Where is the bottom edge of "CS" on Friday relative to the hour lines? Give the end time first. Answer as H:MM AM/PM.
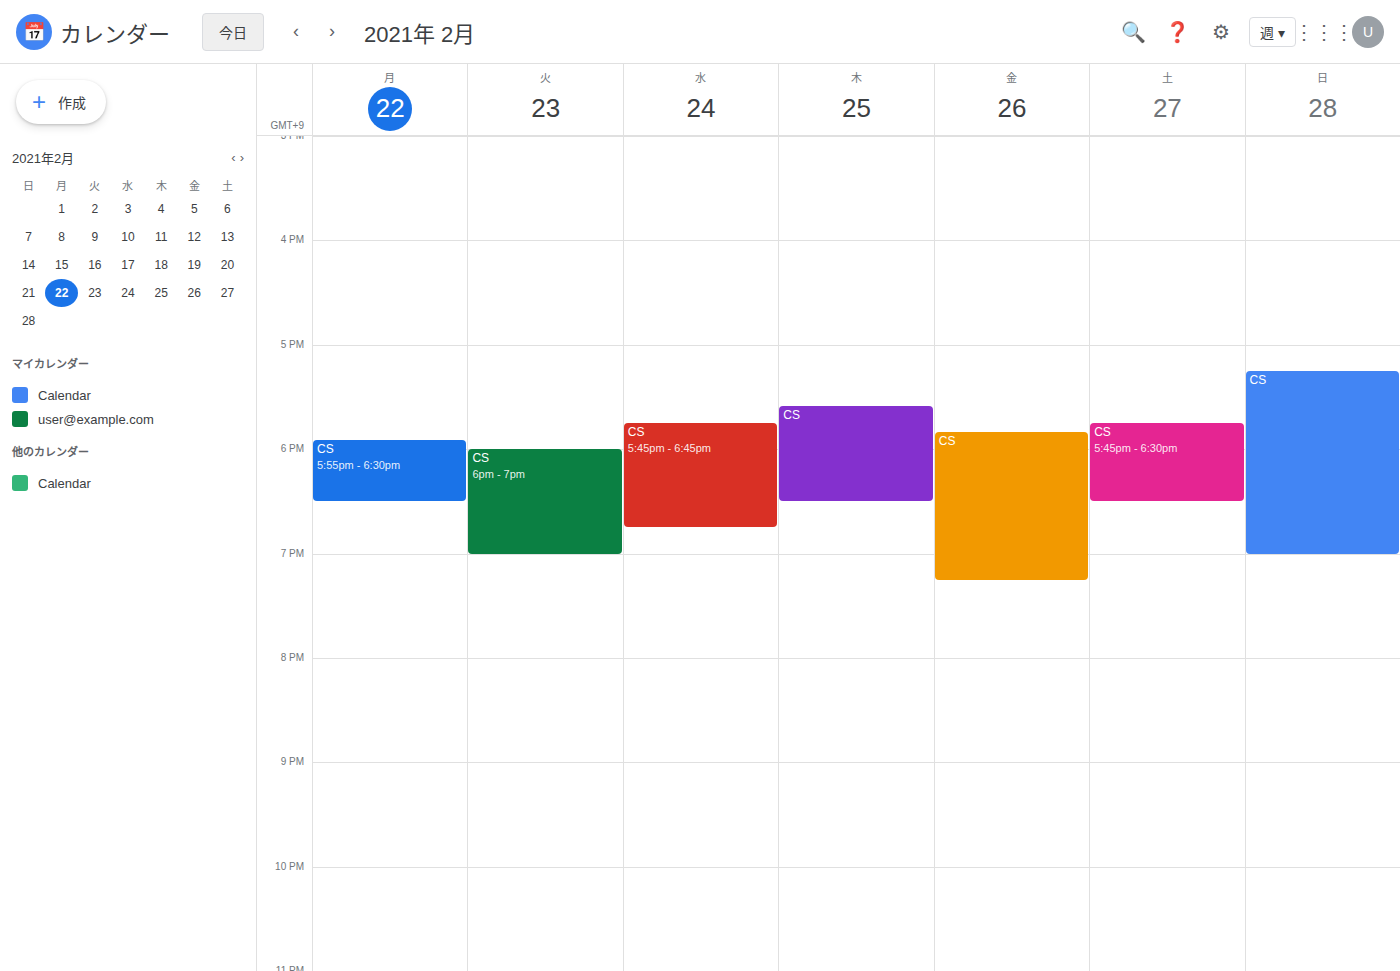
7:15 PM -- neither: a quarter of the way from the 7 PM line to the 8 PM line.